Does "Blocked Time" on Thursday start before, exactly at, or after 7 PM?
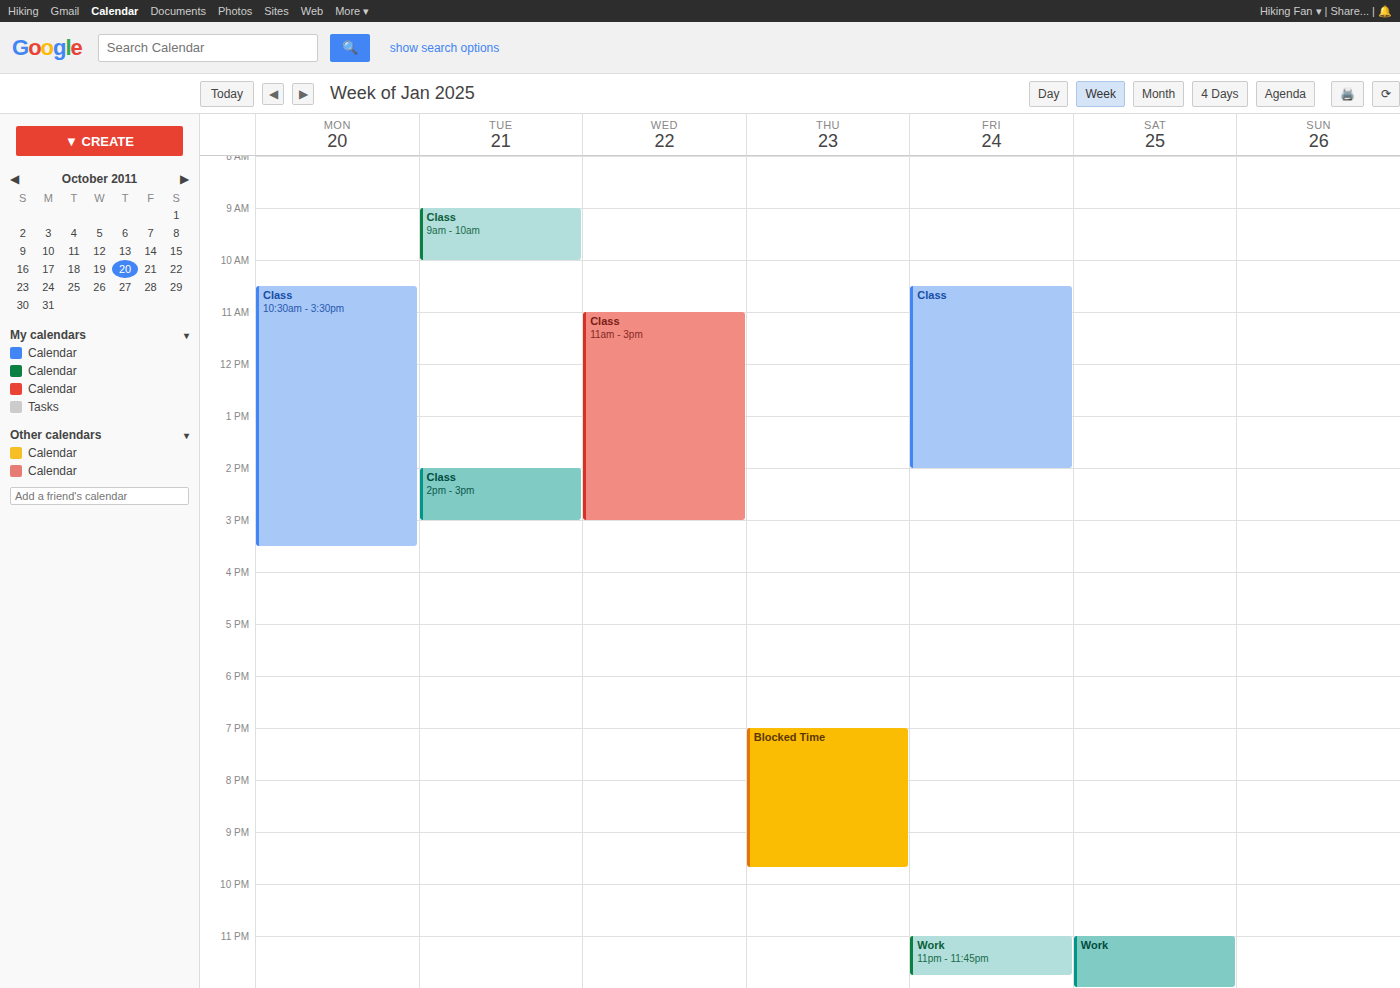
7:00 PM -- exactly at 7 PM, on the 7 PM line.